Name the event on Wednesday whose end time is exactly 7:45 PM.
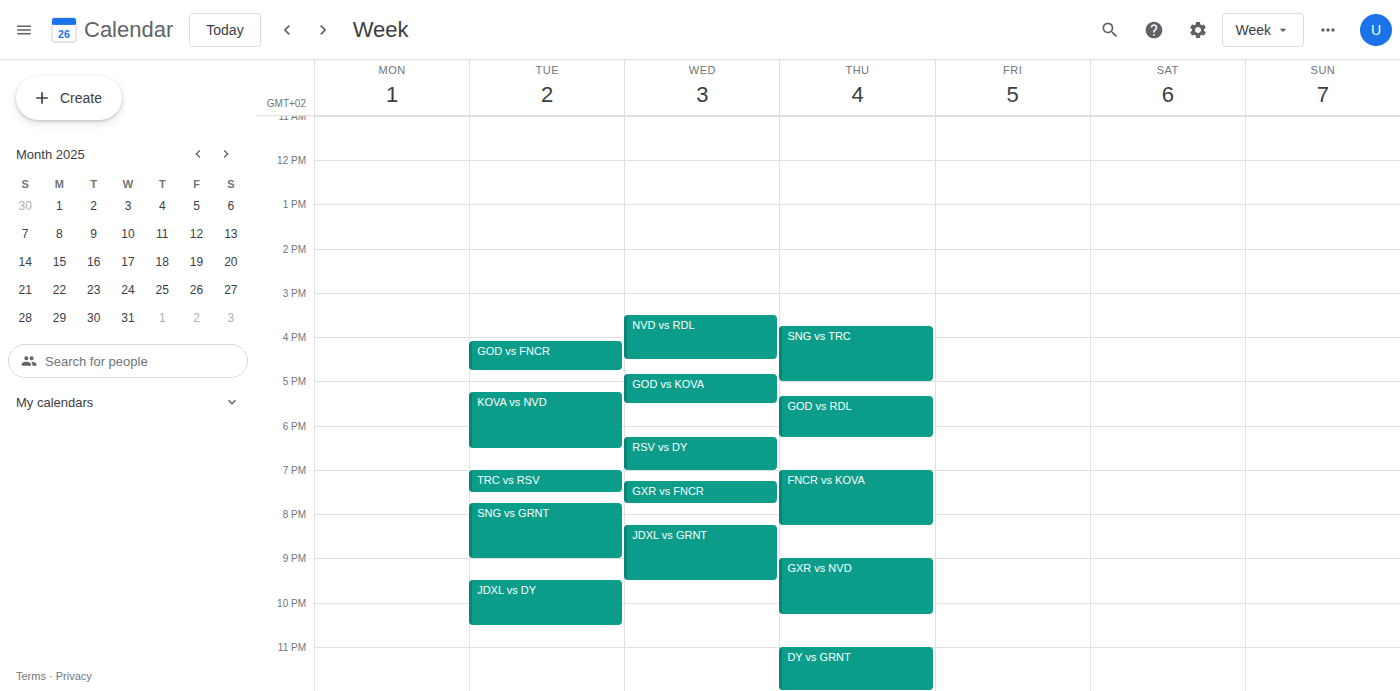
"GXR vs FNCR"